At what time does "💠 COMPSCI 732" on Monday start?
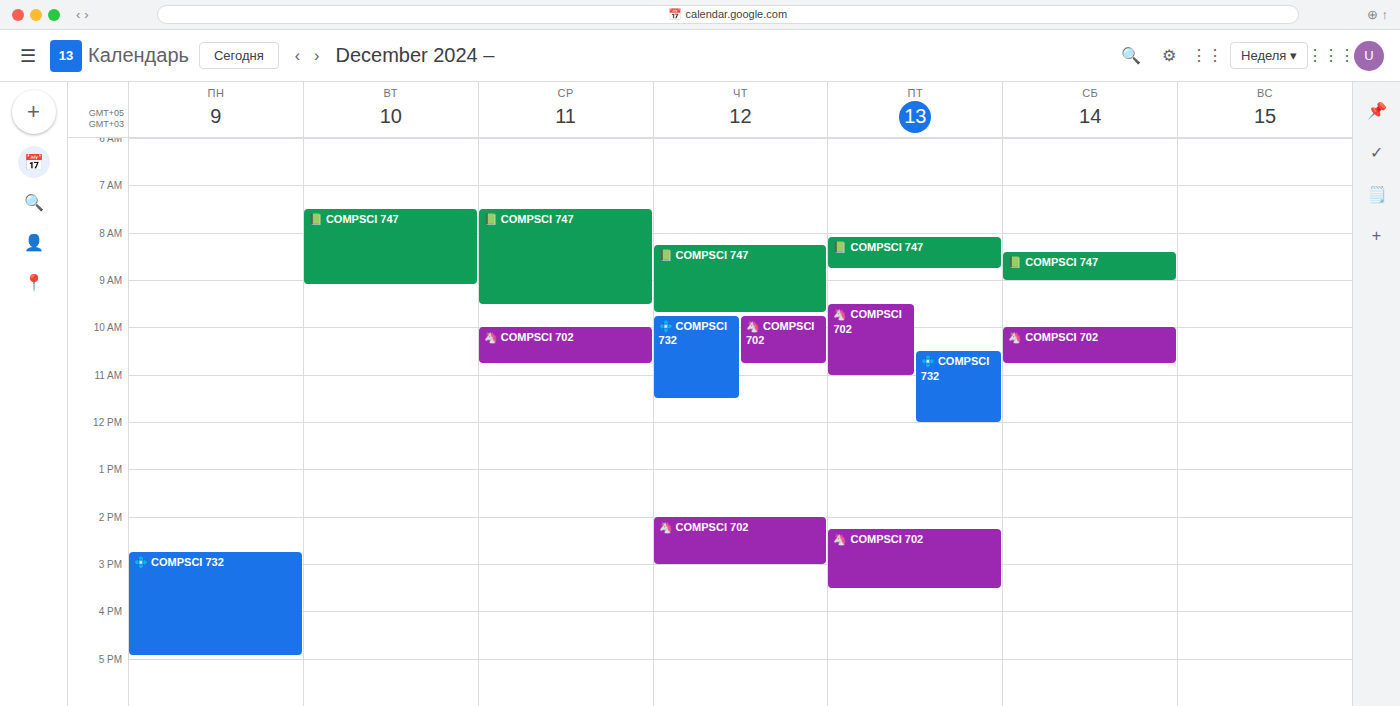
2:45 PM